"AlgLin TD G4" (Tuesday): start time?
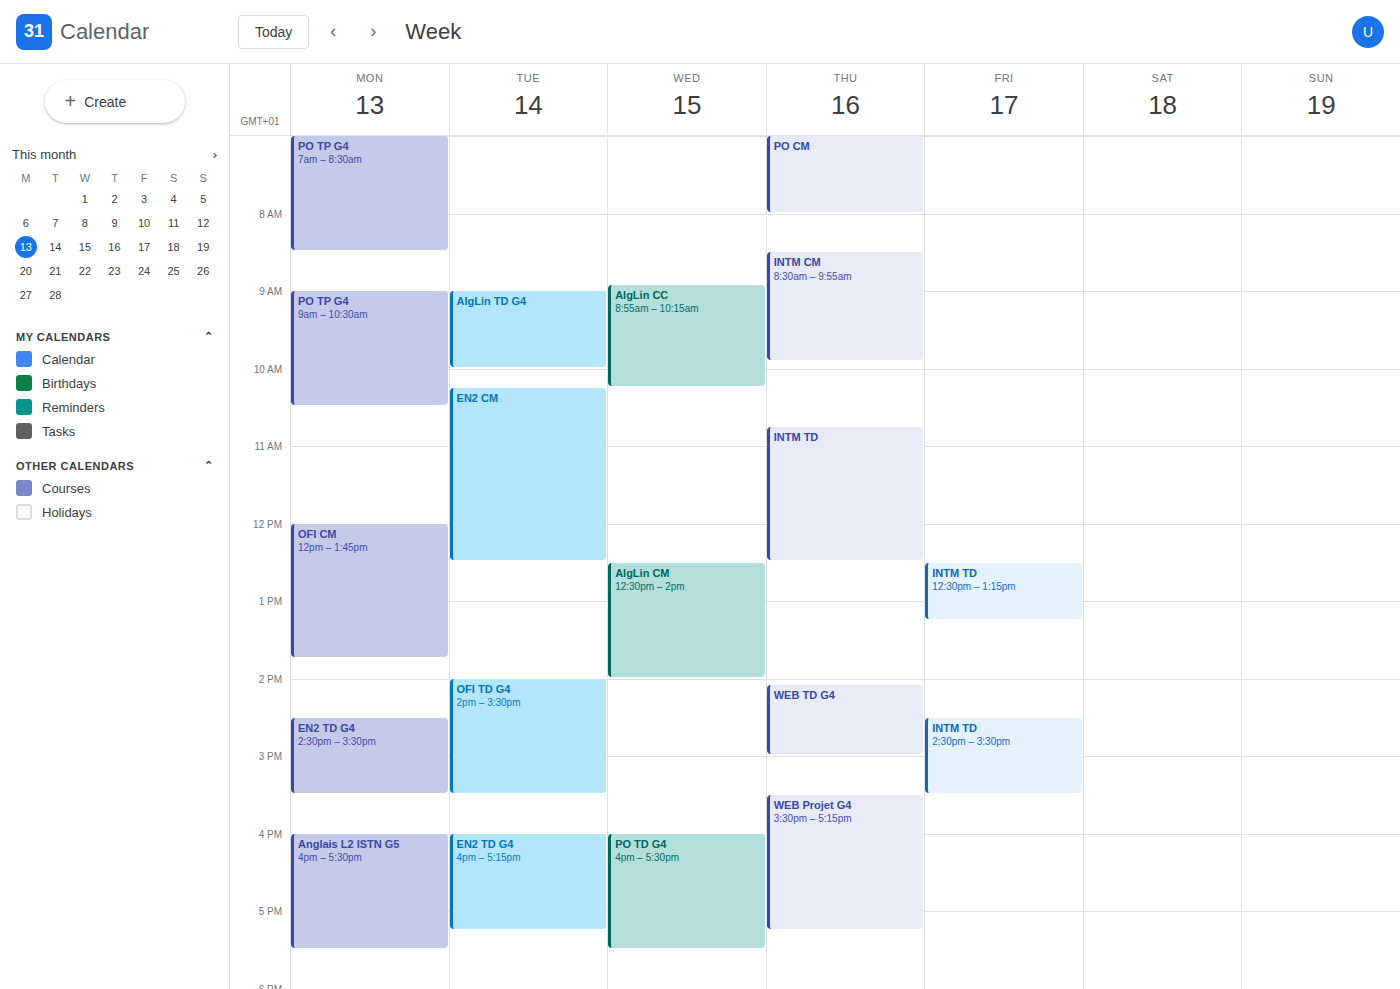
9:00 AM